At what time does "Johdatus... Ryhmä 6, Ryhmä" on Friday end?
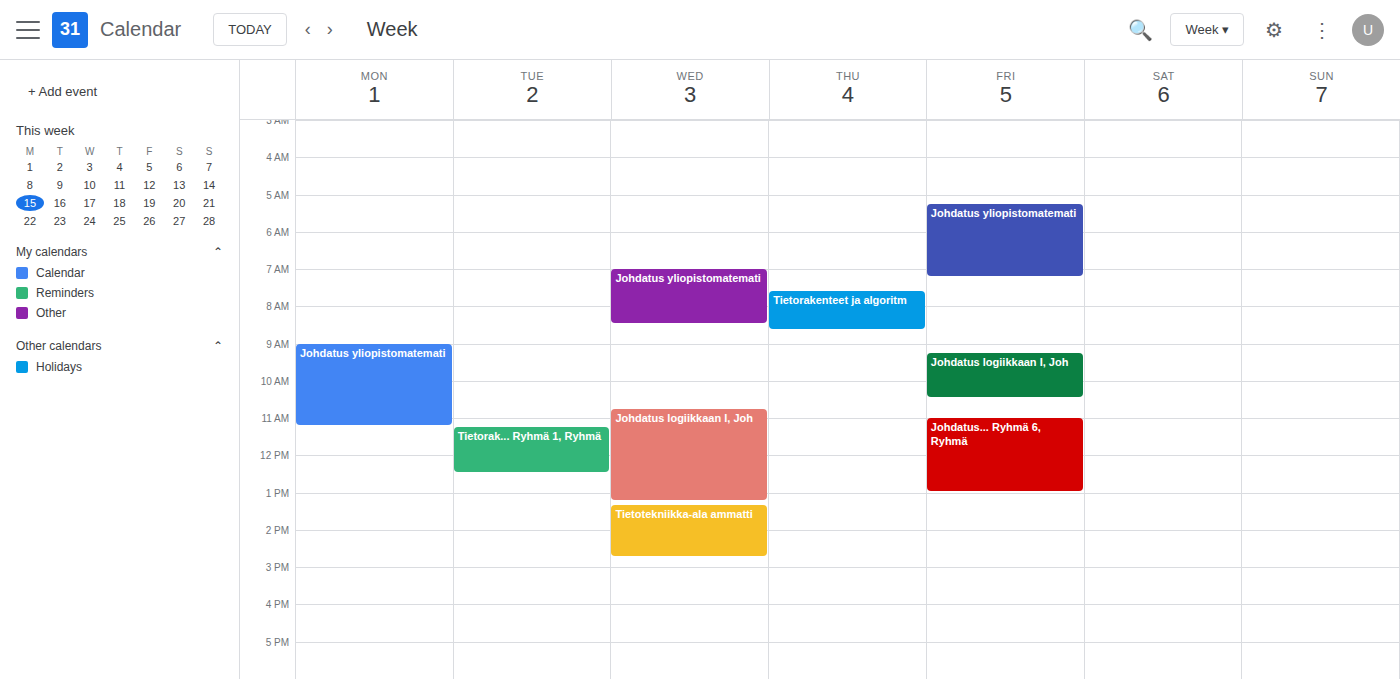
1:00 PM